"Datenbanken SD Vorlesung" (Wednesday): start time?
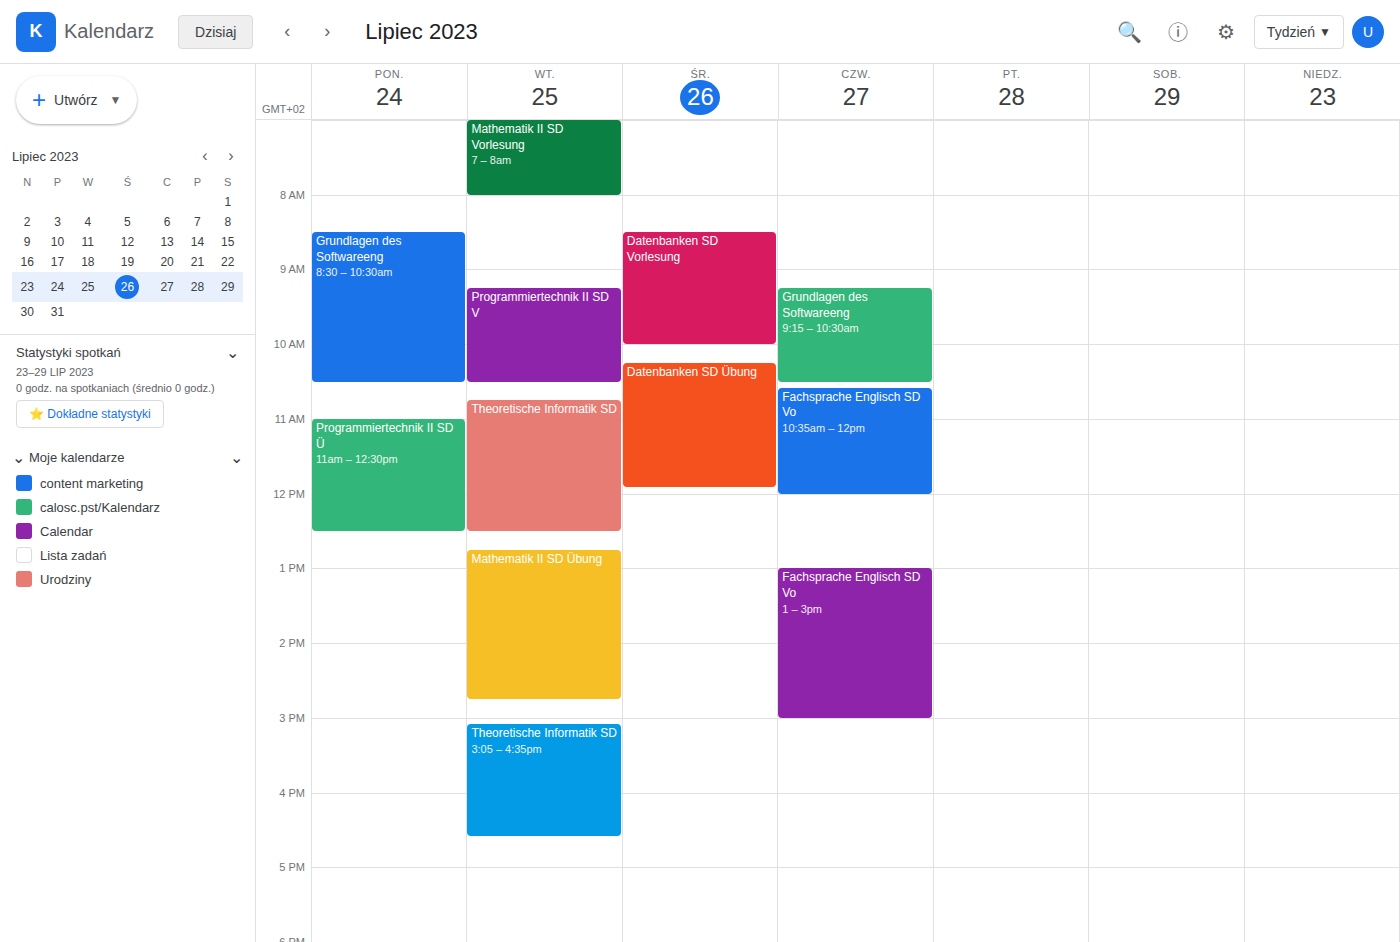
8:30 AM